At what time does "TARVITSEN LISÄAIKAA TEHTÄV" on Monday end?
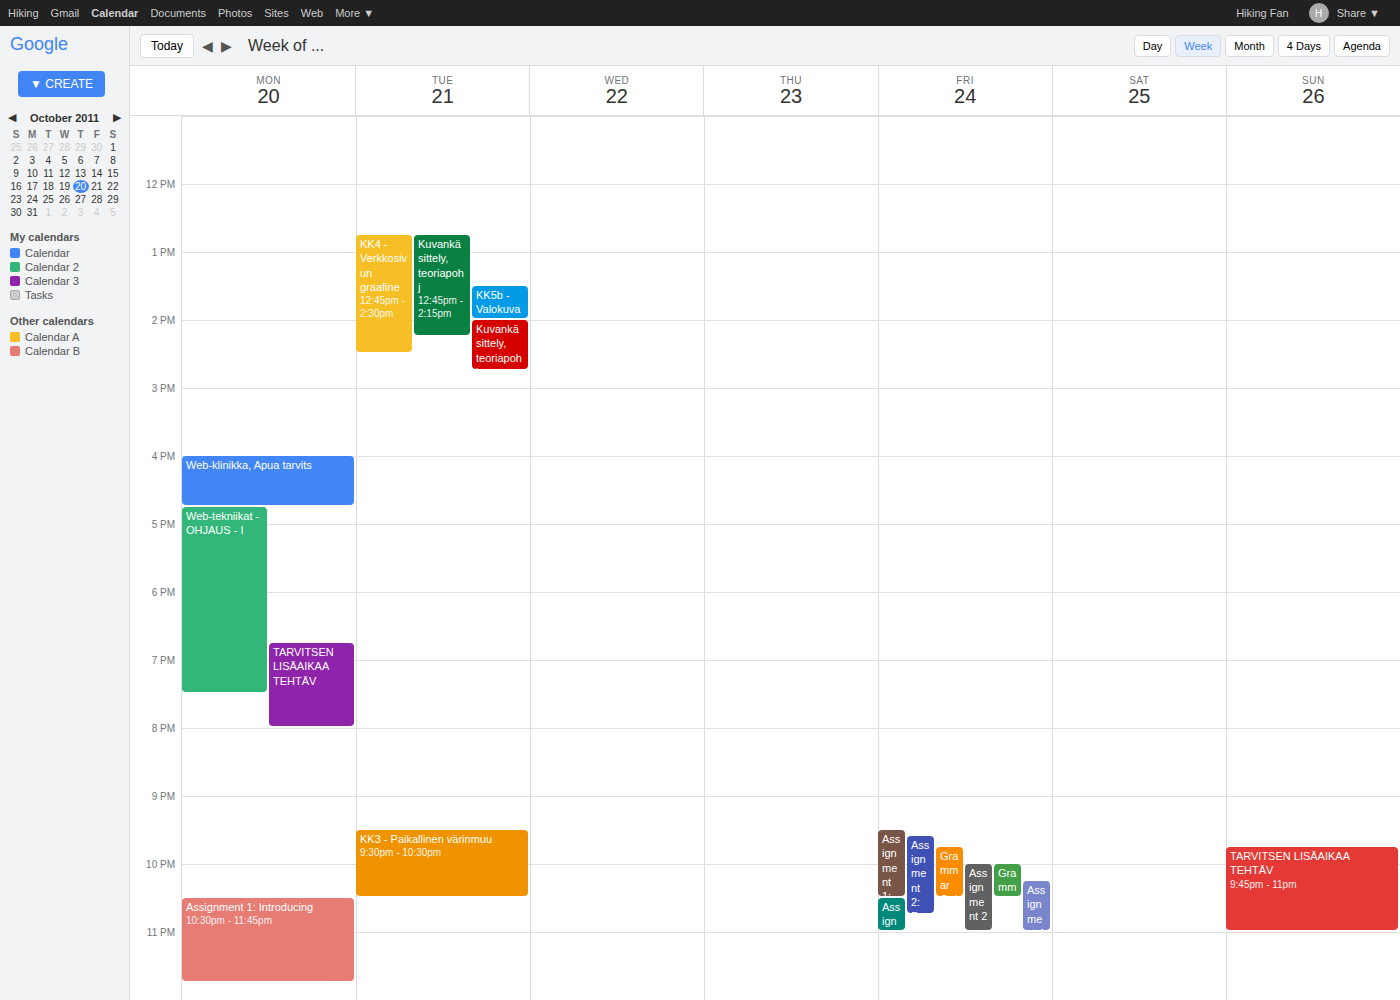
8:00 PM